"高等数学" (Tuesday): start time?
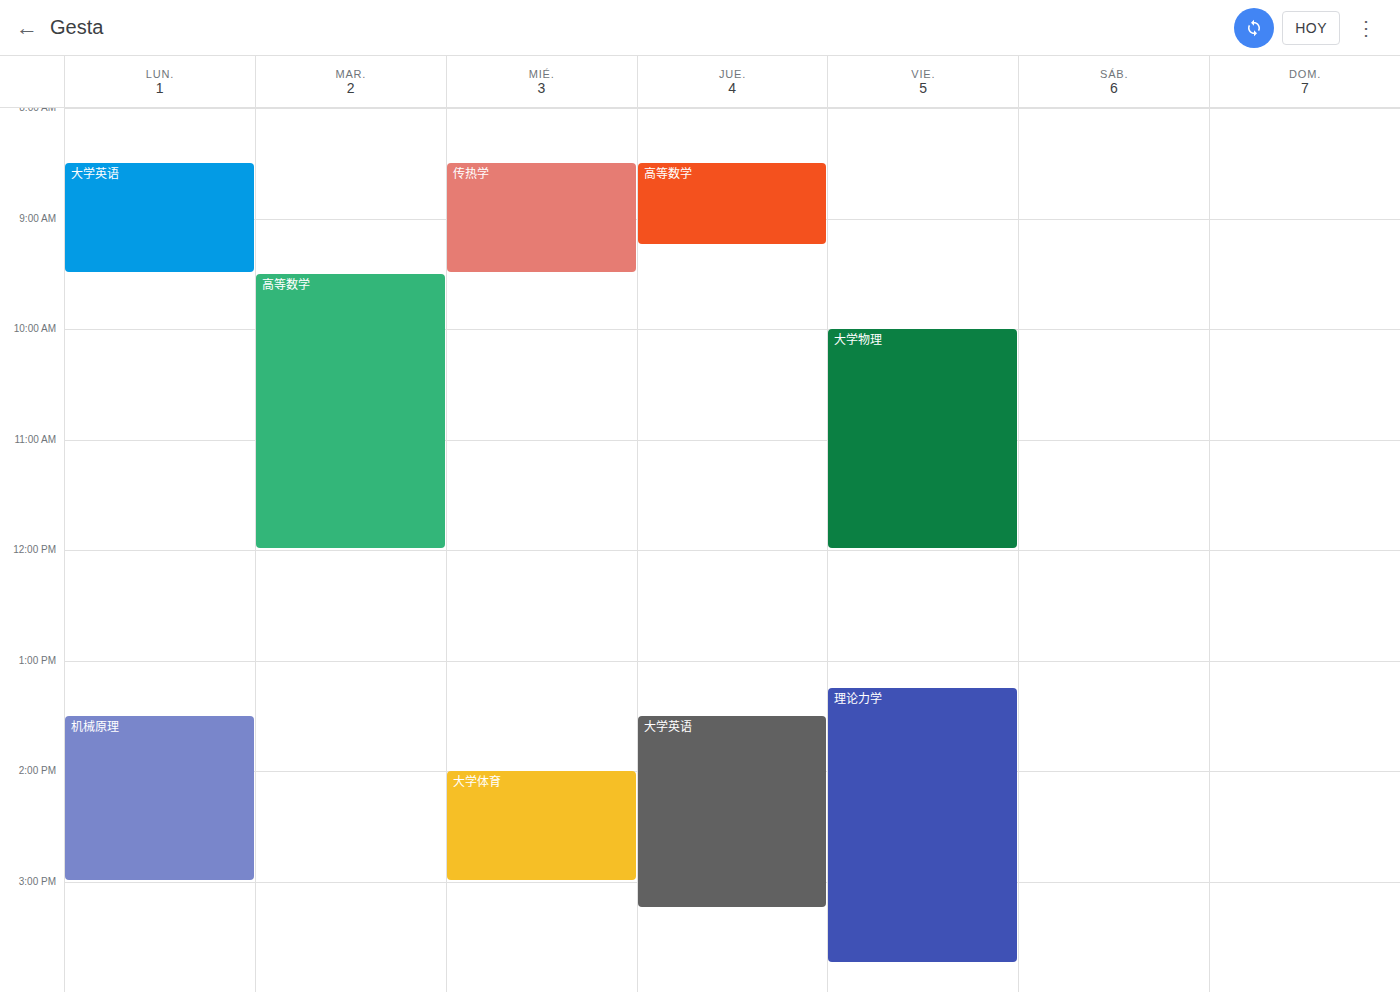
9:30 AM